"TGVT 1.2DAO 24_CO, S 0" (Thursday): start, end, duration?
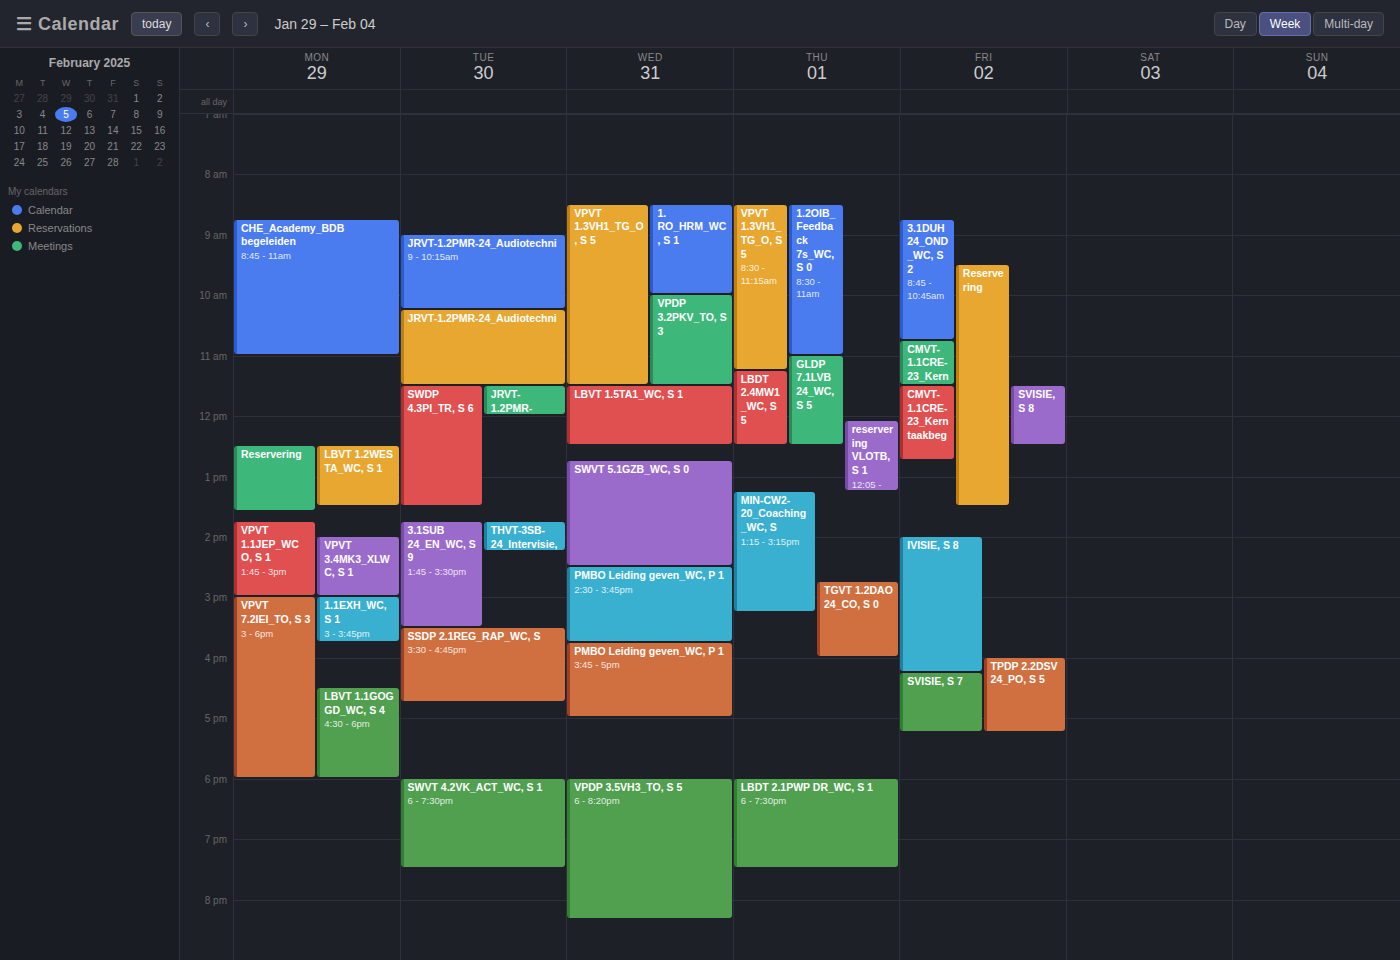
2:45 PM to 4:00 PM, 1 hour 15 minutes